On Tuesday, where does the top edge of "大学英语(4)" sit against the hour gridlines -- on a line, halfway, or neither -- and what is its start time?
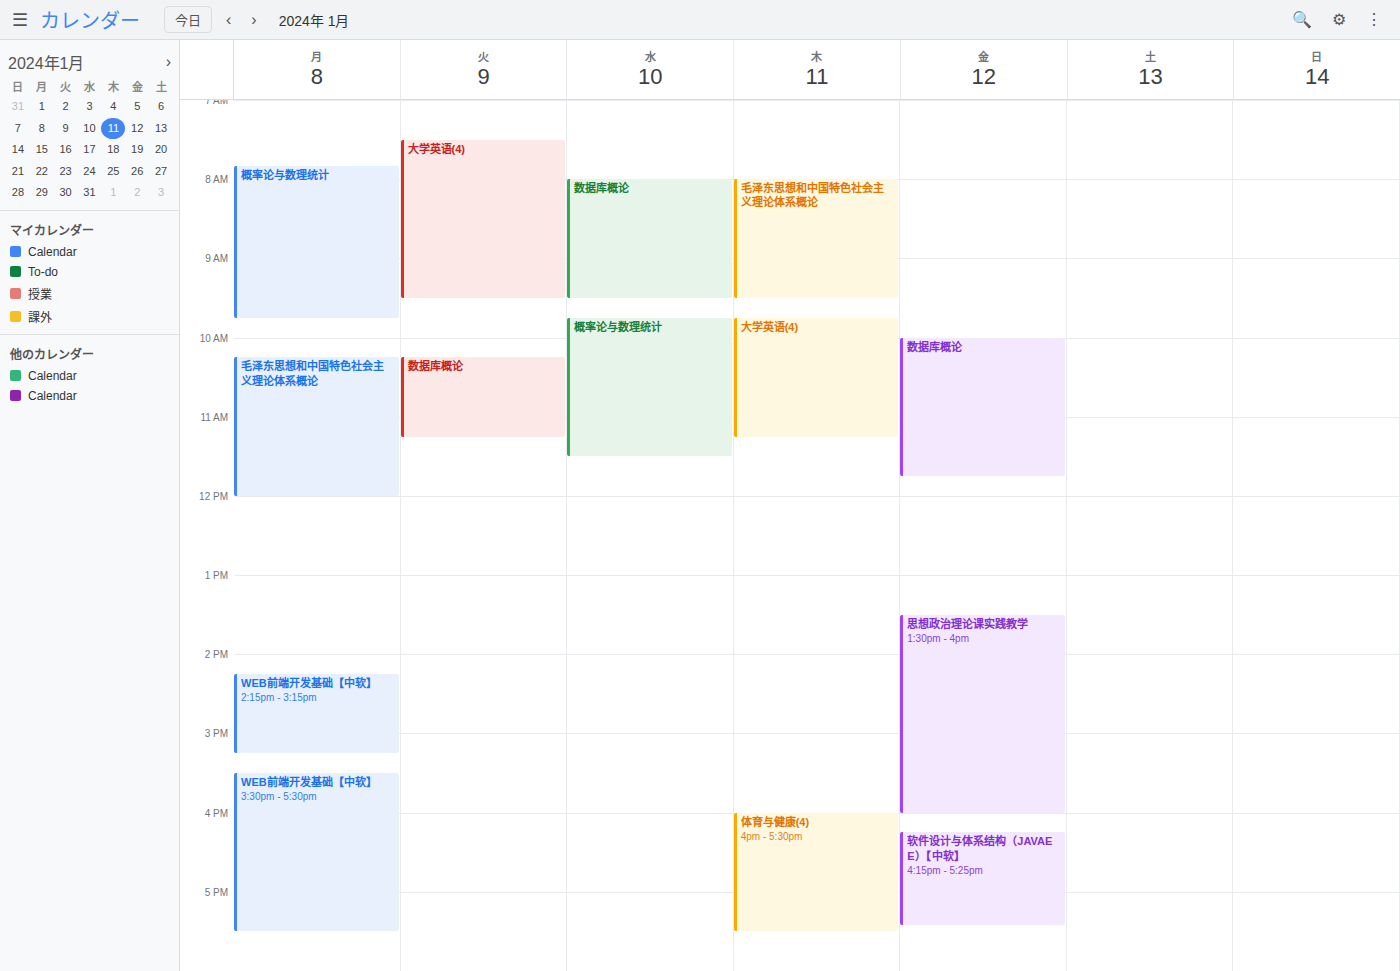
7:30 AM -- halfway between the 7 AM and 8 AM lines.